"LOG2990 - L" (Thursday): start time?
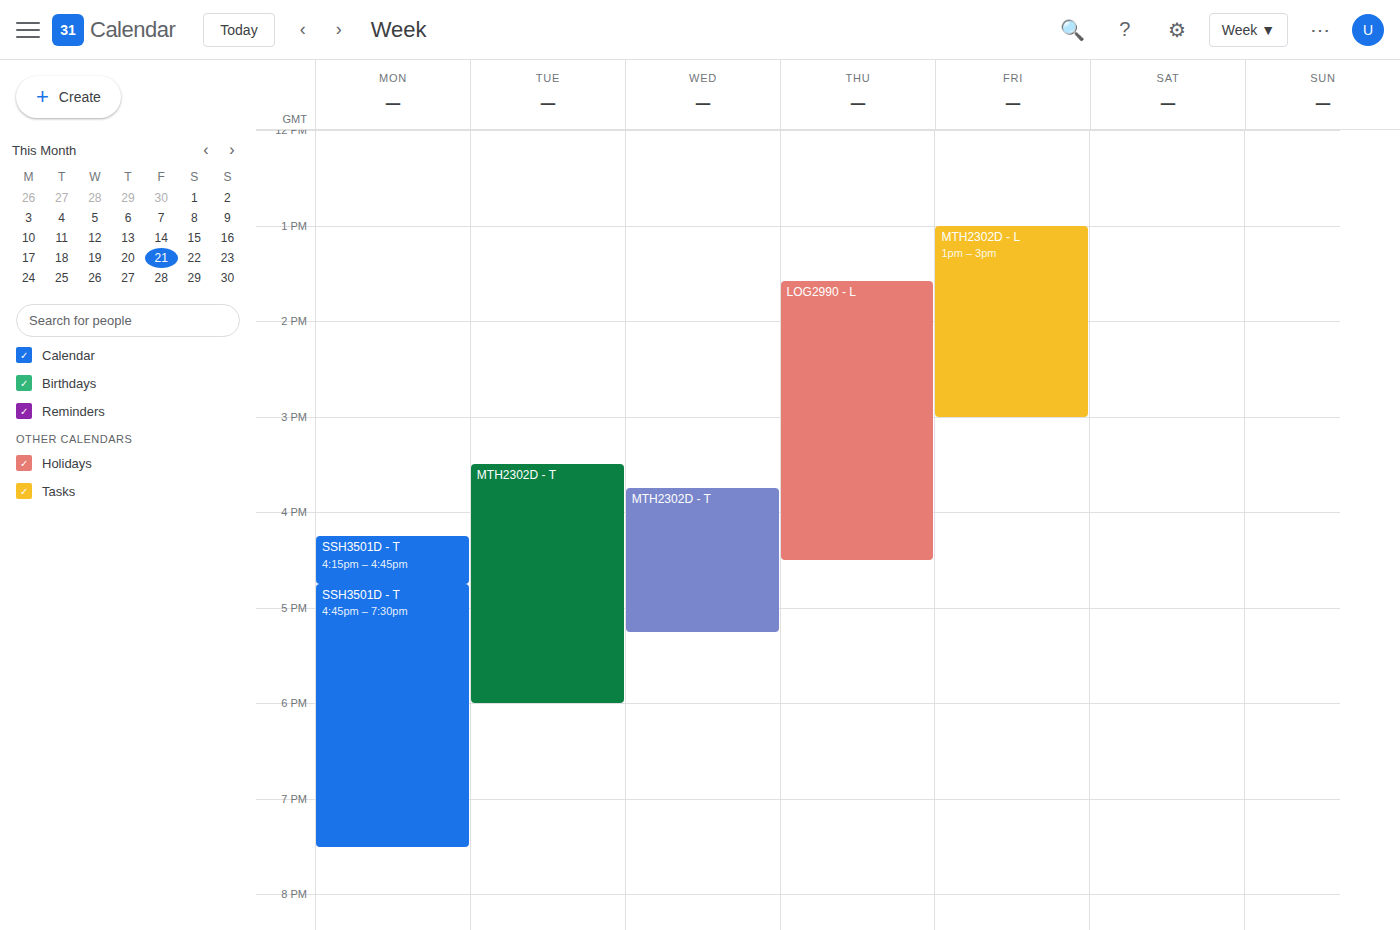
1:35 PM